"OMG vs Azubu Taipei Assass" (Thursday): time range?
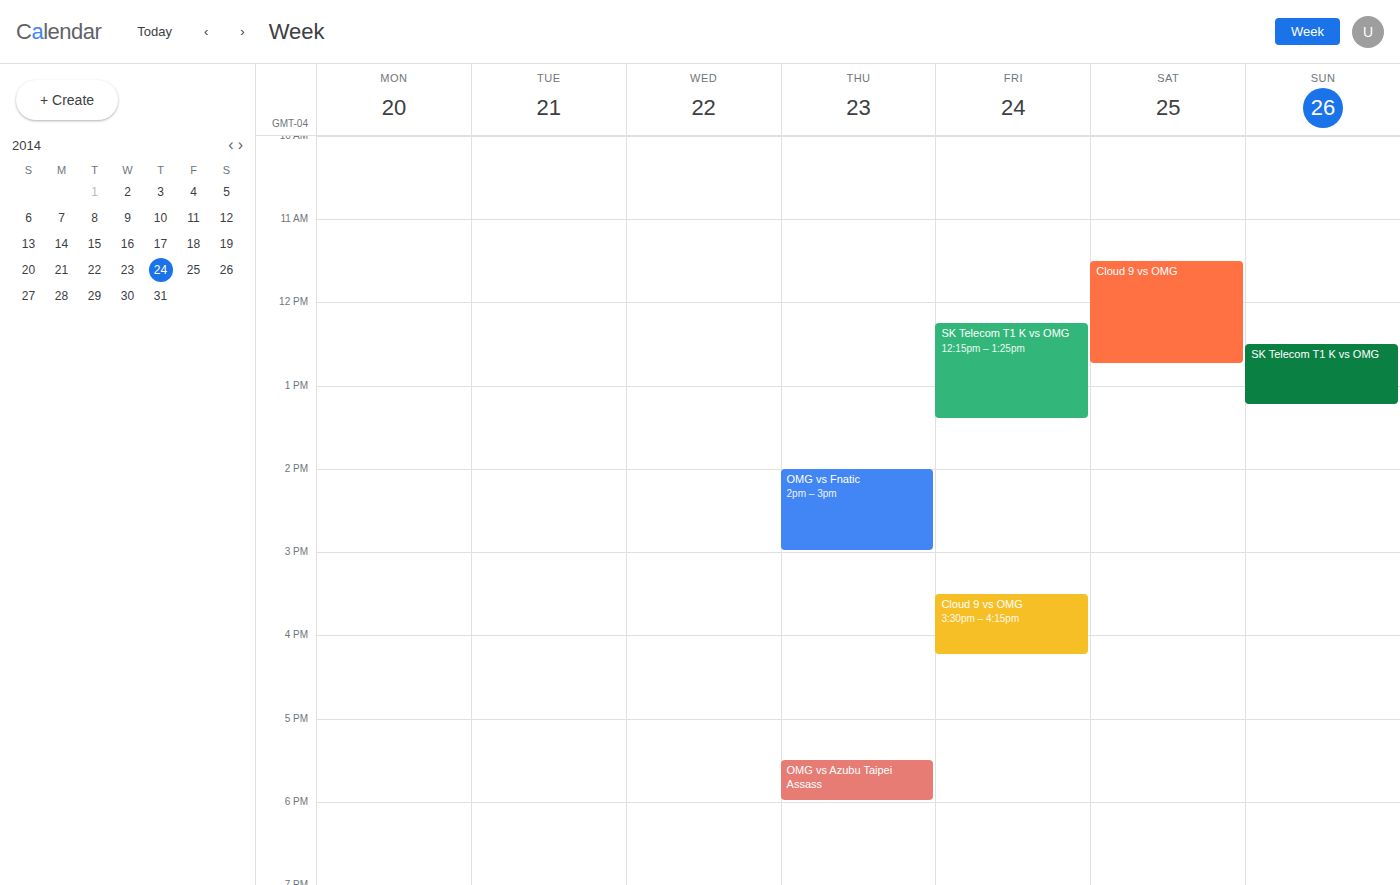
5:30 PM to 6:00 PM